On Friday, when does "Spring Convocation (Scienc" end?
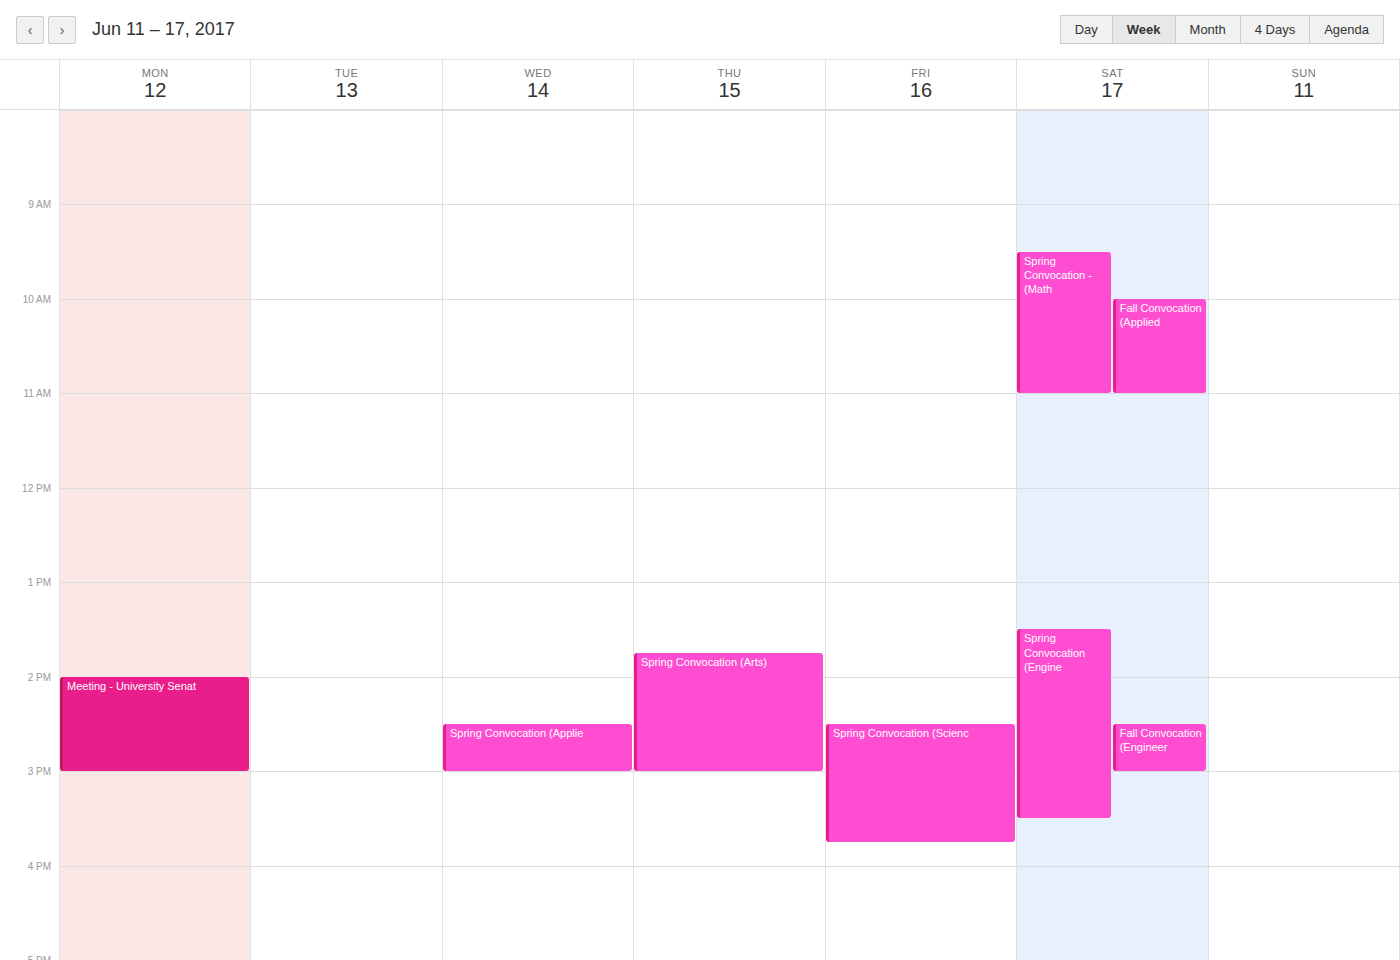
3:45 PM